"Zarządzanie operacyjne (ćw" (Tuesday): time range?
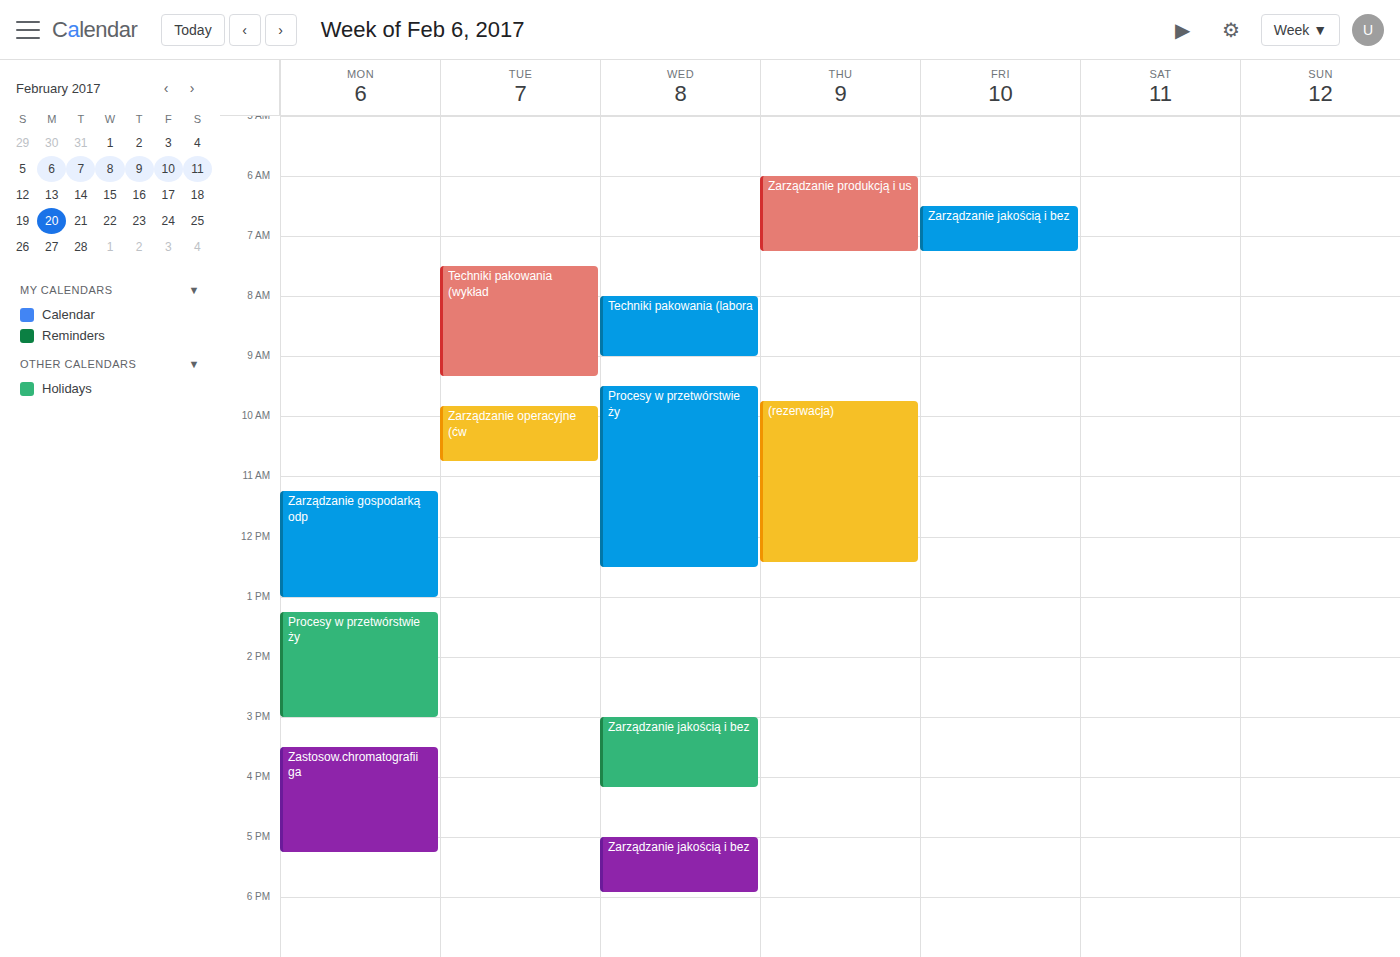
9:50 AM to 10:45 AM